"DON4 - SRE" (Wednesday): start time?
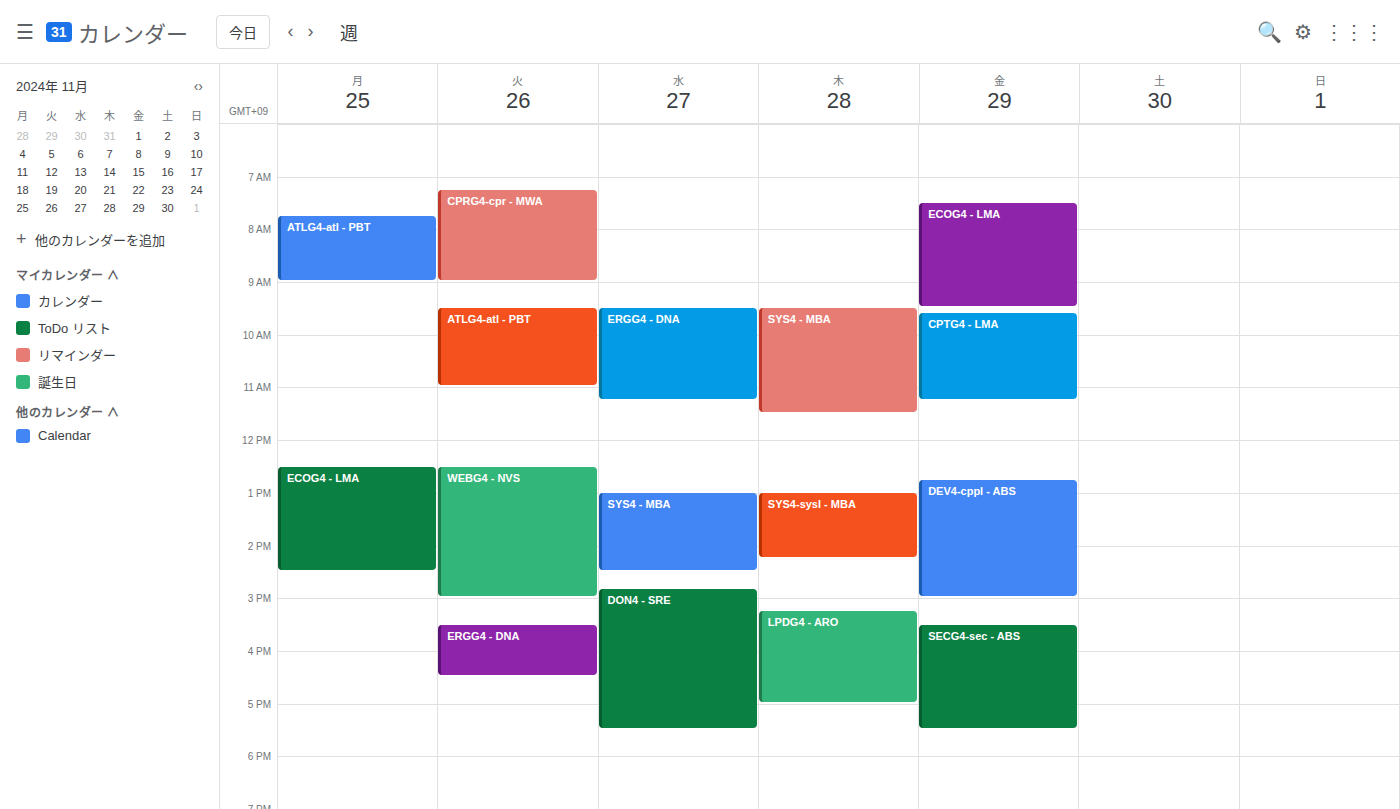
2:50 PM